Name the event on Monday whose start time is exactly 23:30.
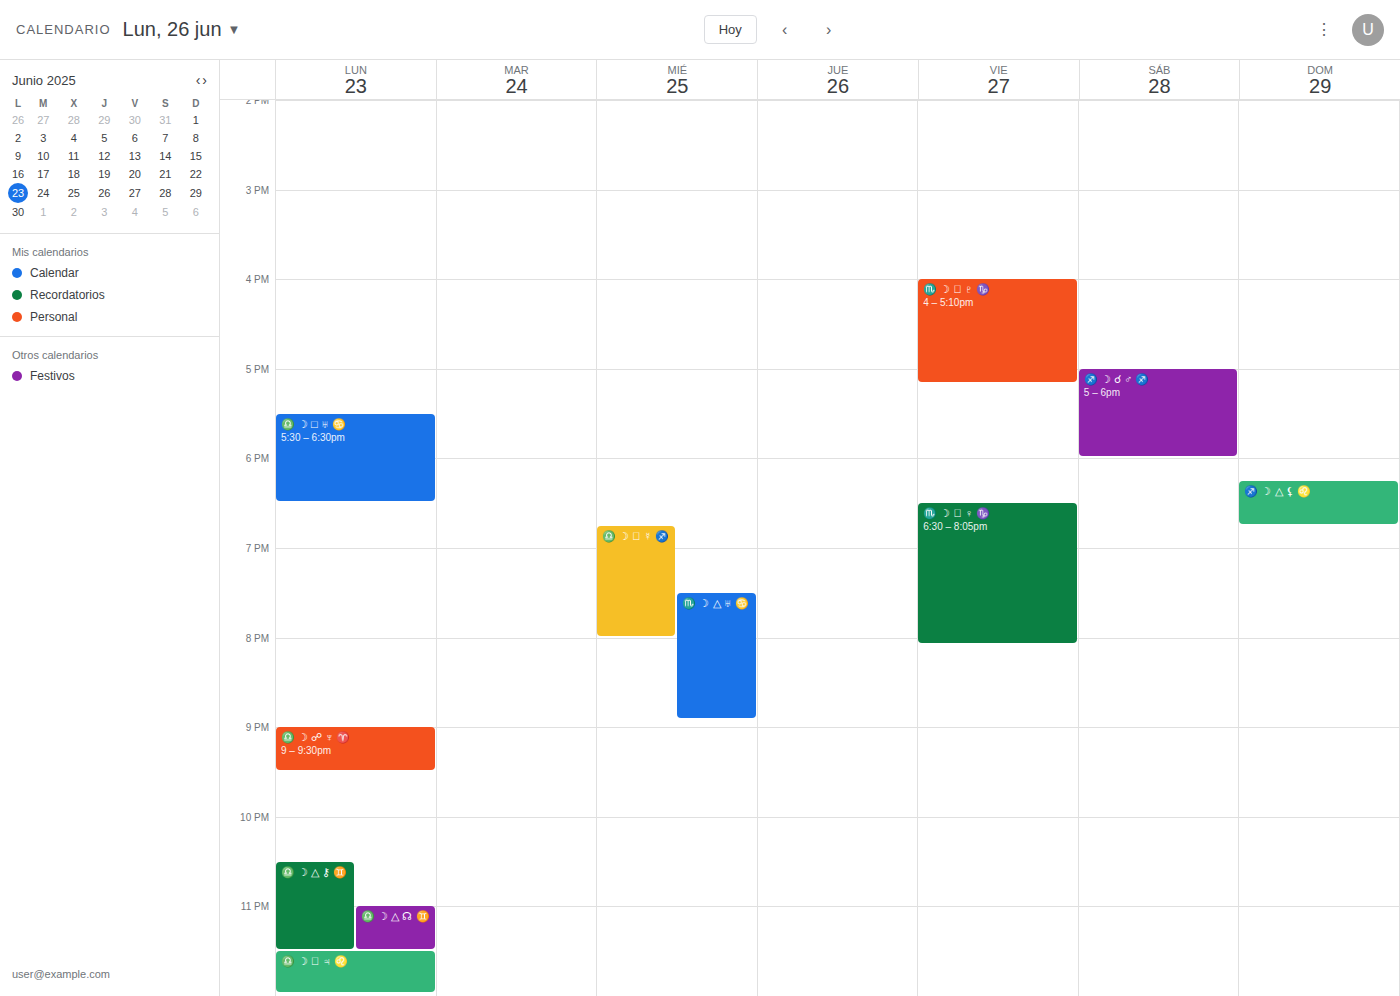
"♎️ ☽ ⚹ ♃ ♌️"